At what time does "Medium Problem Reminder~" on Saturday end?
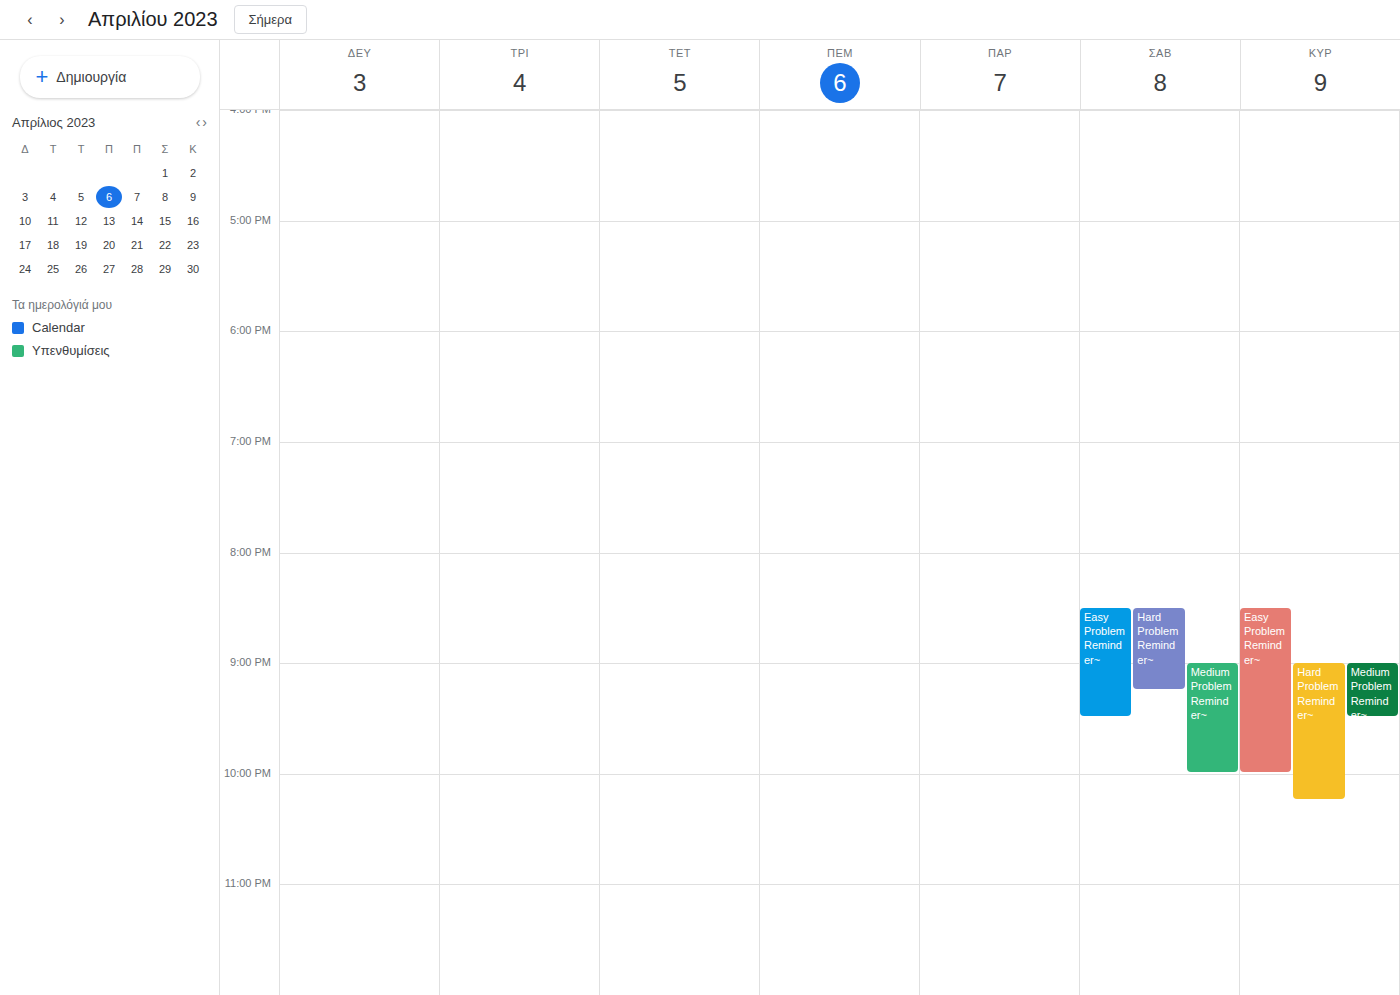
10:00 PM